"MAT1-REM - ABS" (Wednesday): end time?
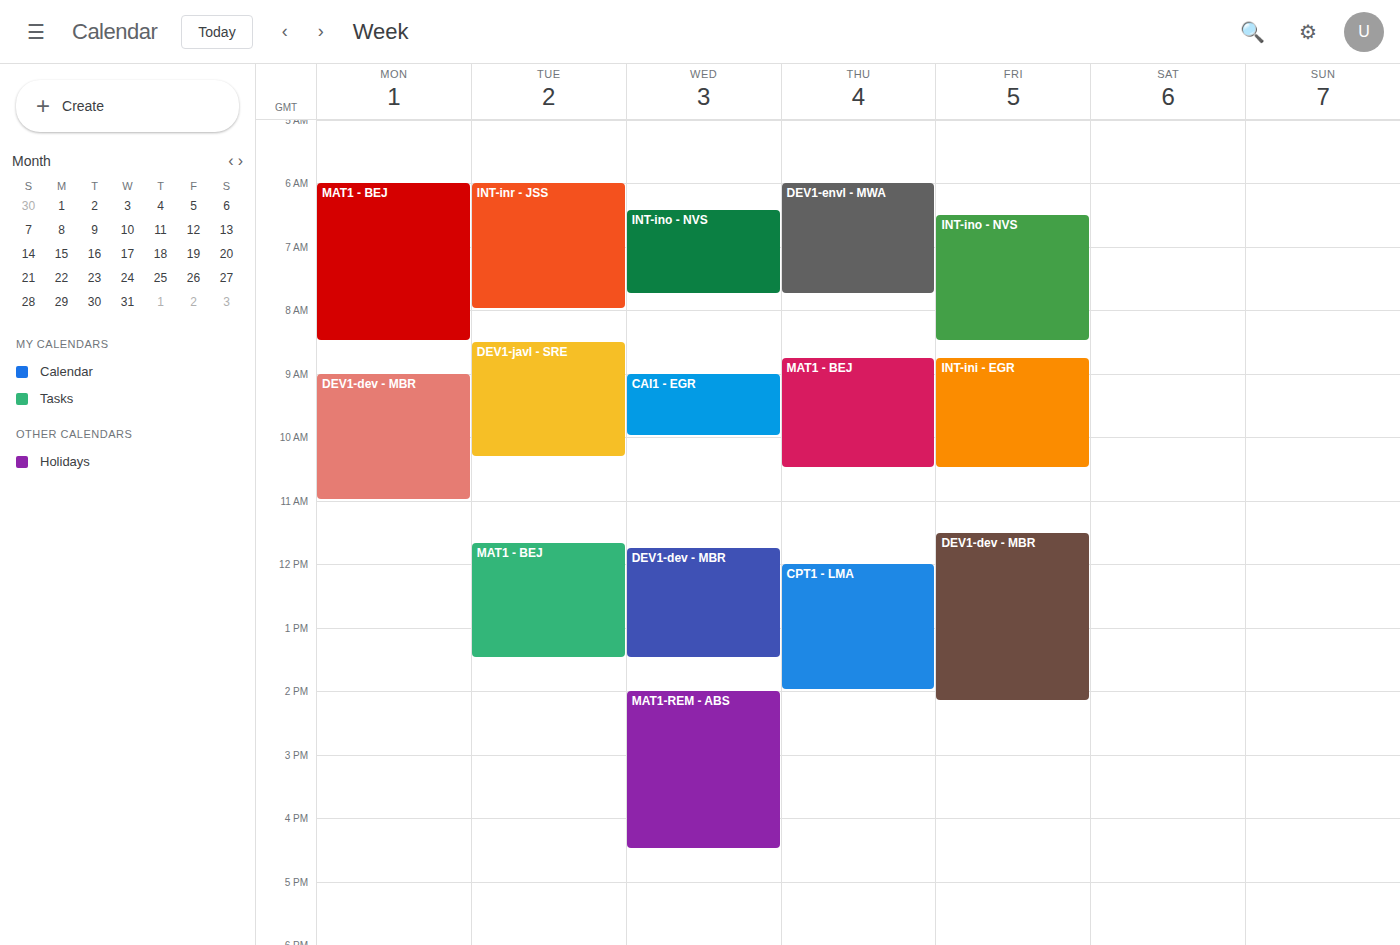
4:30 PM